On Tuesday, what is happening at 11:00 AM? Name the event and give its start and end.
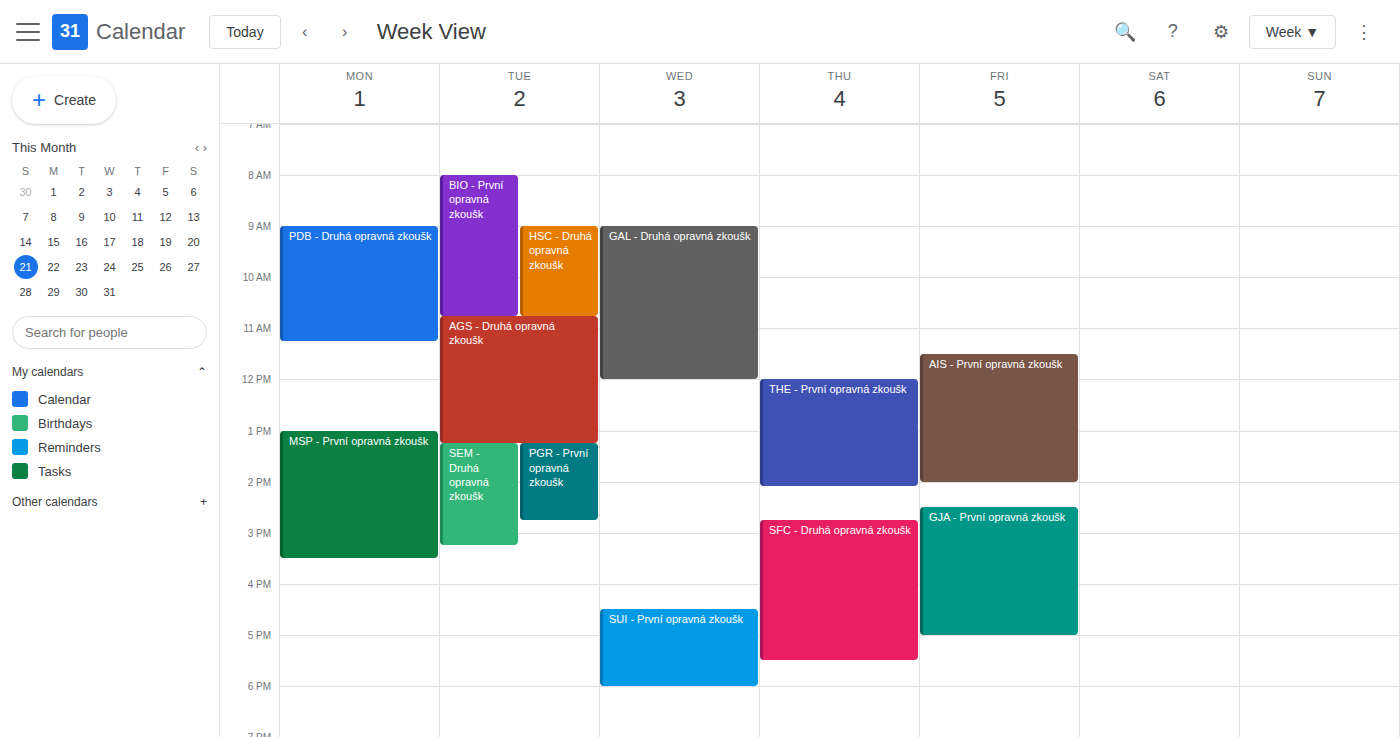
"AGS - Druhá opravná zkoušk", 10:45 AM to 1:15 PM